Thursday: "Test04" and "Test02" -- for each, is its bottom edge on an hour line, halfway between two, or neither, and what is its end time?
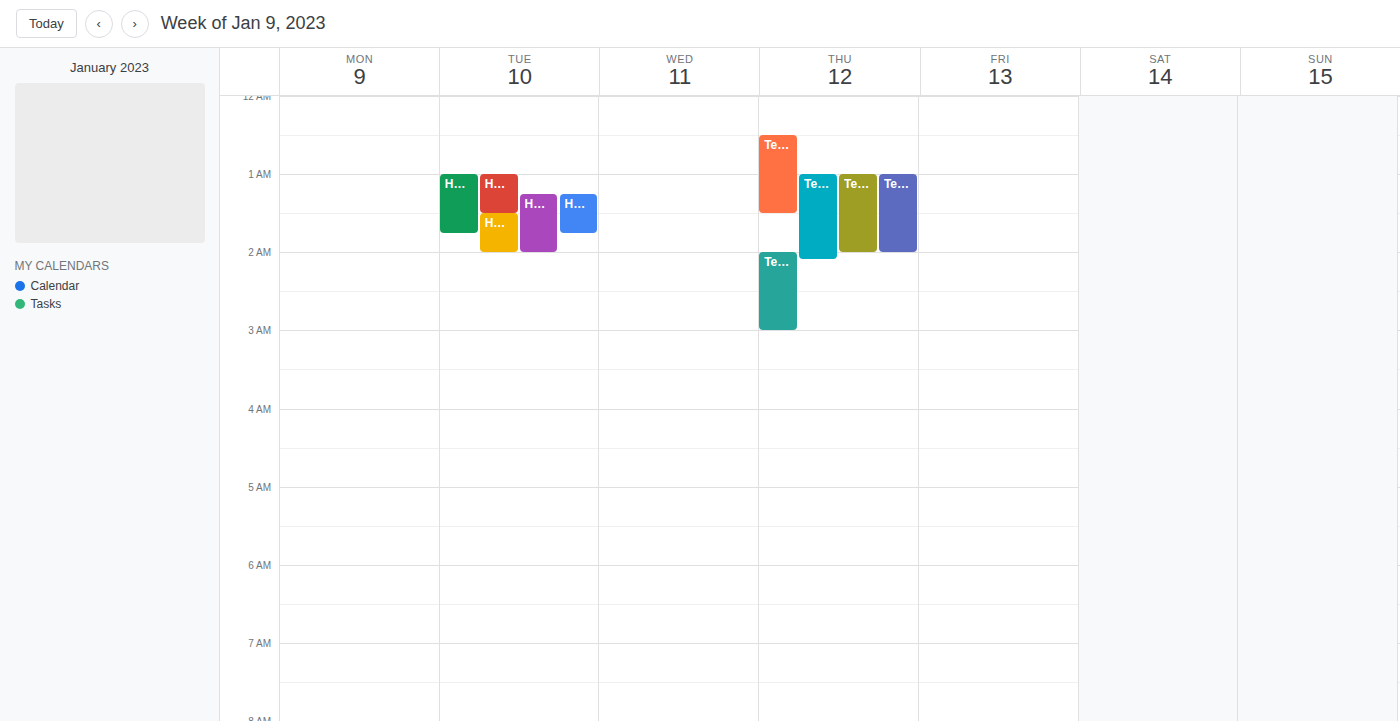
"Test04": 2:00 AM, exactly on the 2 AM line. "Test02": 1:30 AM, halfway between the 1 AM and 2 AM lines.